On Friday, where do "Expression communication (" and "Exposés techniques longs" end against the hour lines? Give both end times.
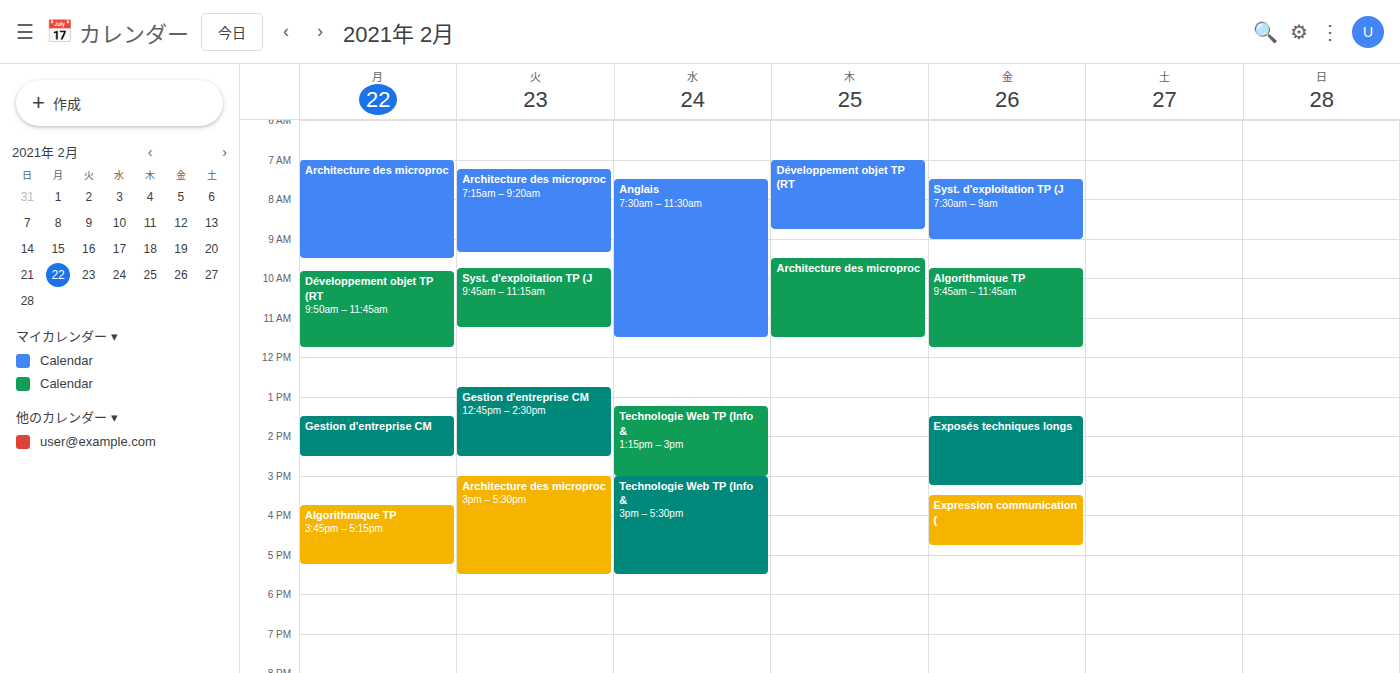
"Expression communication (": 4:45 PM, neither: three quarters of the way from the 4 PM line to the 5 PM line. "Exposés techniques longs": 3:15 PM, neither: a quarter of the way from the 3 PM line to the 4 PM line.